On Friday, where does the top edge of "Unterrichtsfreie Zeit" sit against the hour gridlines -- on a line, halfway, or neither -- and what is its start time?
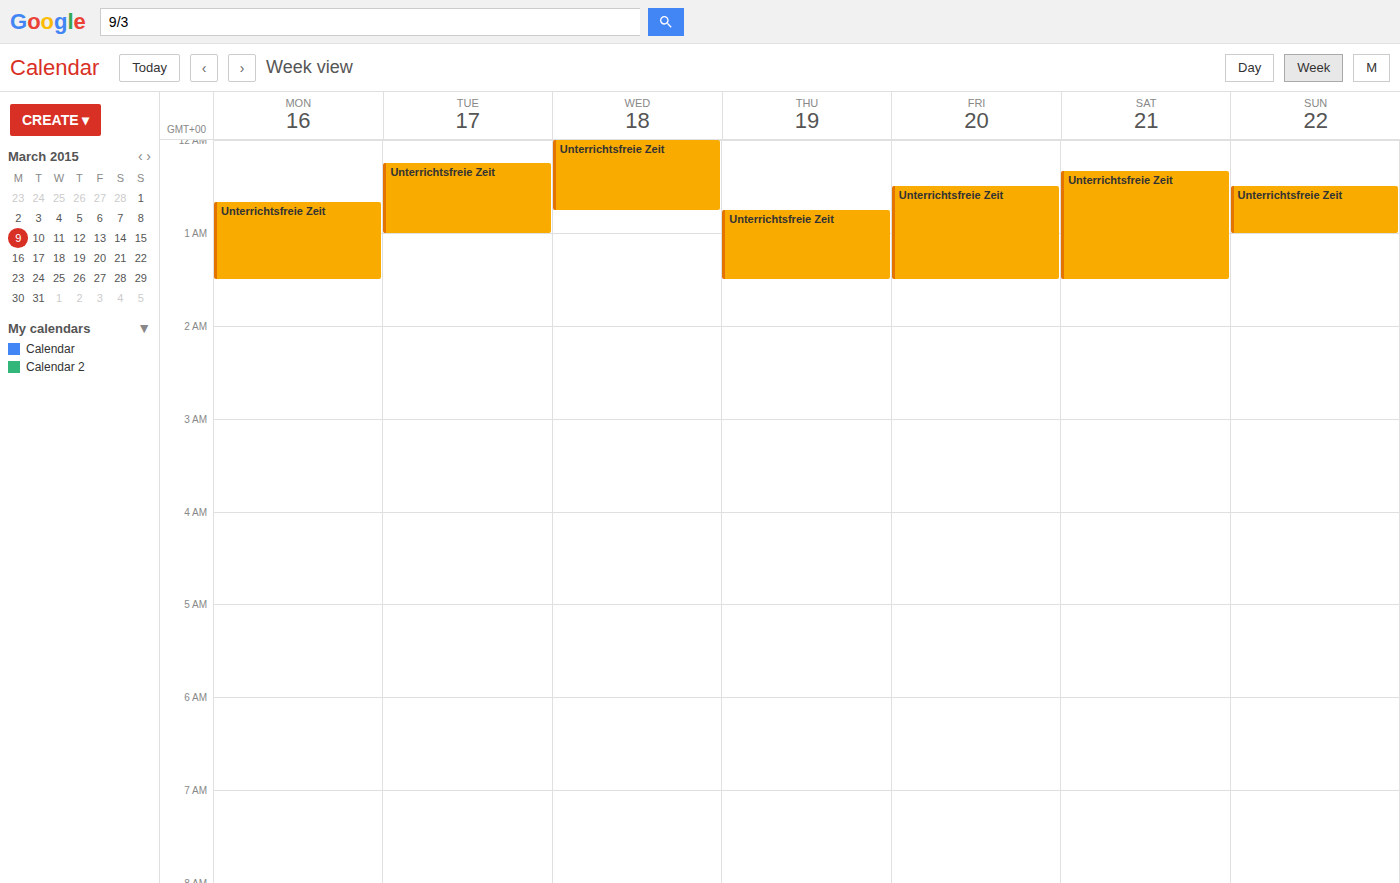
12:30 AM -- halfway between the 12 AM and 1 AM lines.